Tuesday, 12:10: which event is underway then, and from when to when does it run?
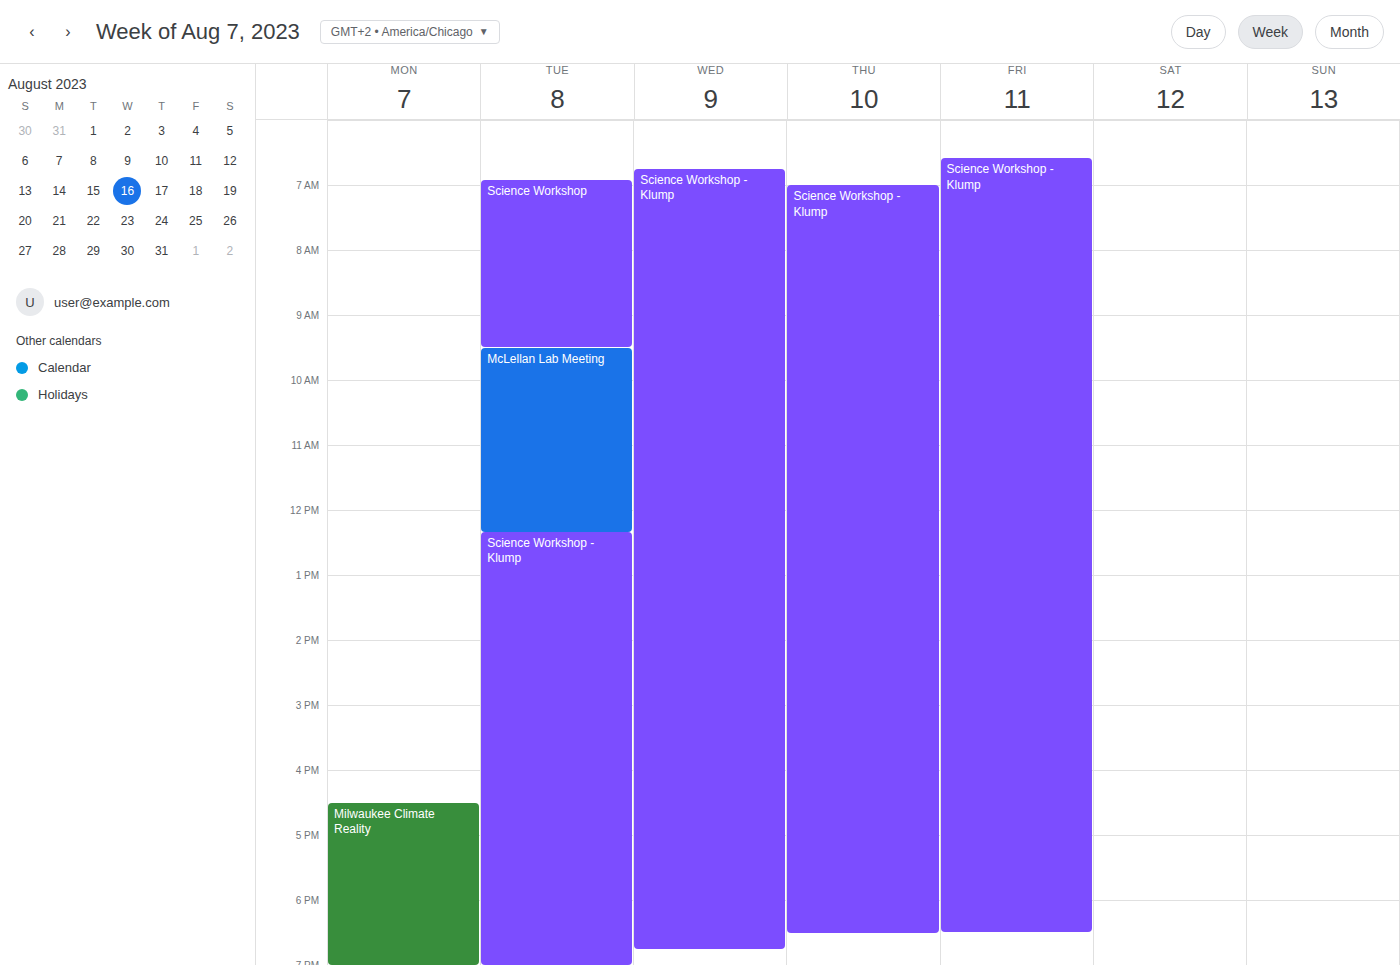
"McLellan Lab Meeting", 09:30 to 12:20